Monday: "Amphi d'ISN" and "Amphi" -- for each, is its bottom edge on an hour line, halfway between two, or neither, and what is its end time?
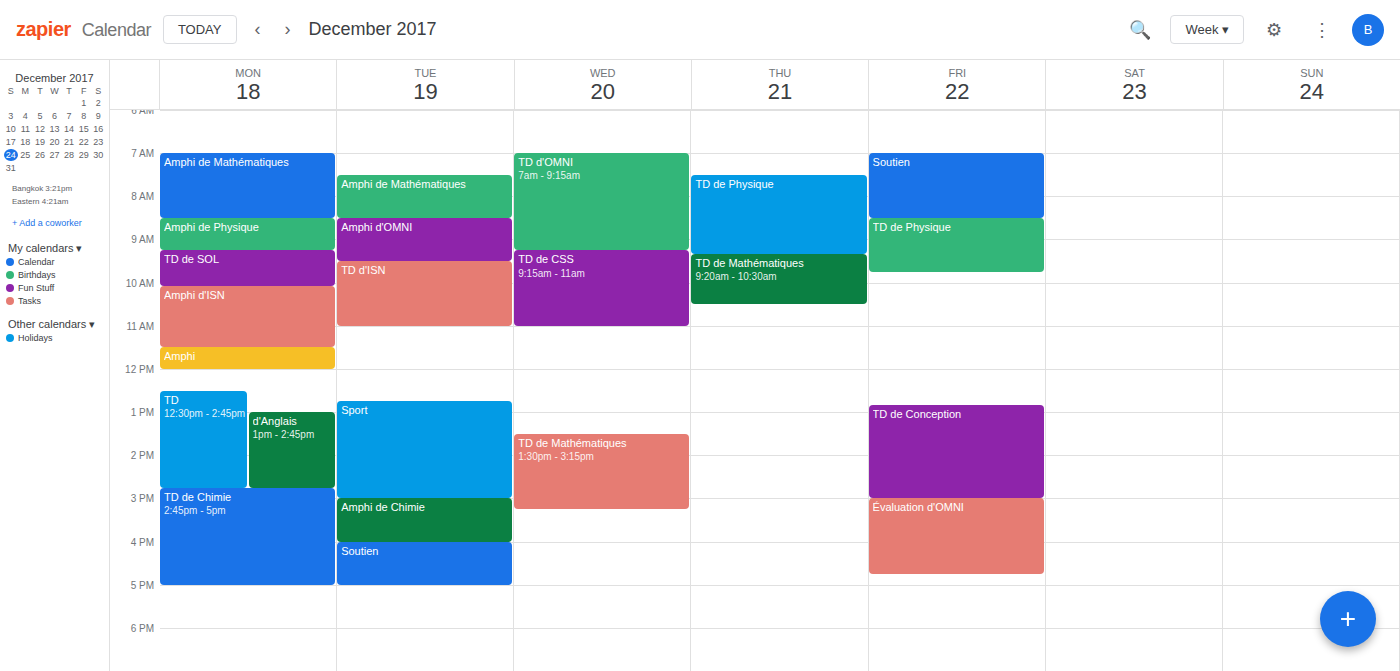
"Amphi d'ISN": 11:30 AM, halfway between the 11 AM and 12 PM lines. "Amphi": 12:00 PM, exactly on the 12 PM line.